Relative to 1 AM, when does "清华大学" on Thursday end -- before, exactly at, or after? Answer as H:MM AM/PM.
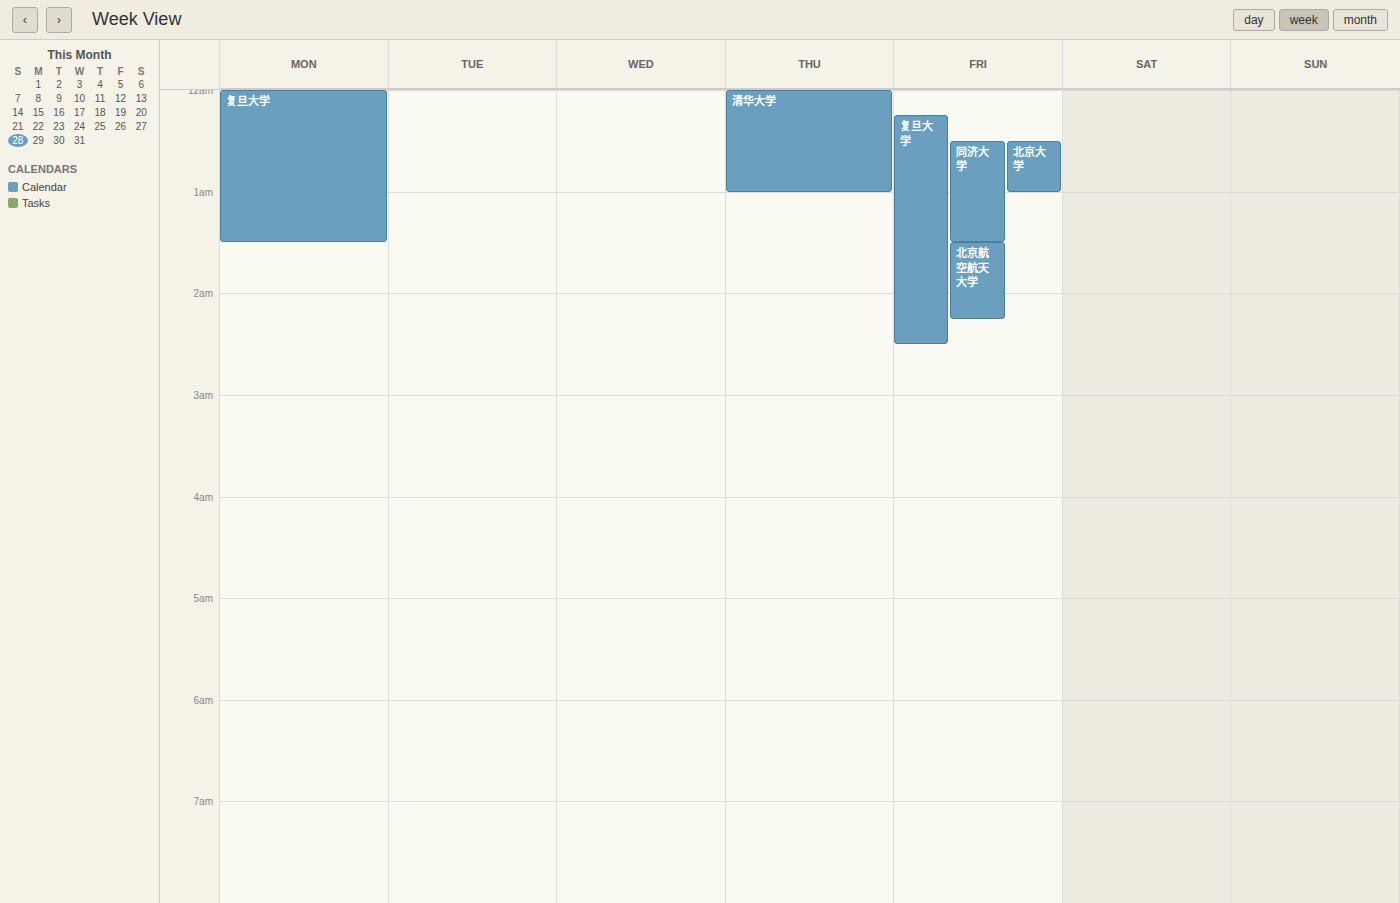
1:00 AM -- exactly at 1 AM, on the 1 AM line.